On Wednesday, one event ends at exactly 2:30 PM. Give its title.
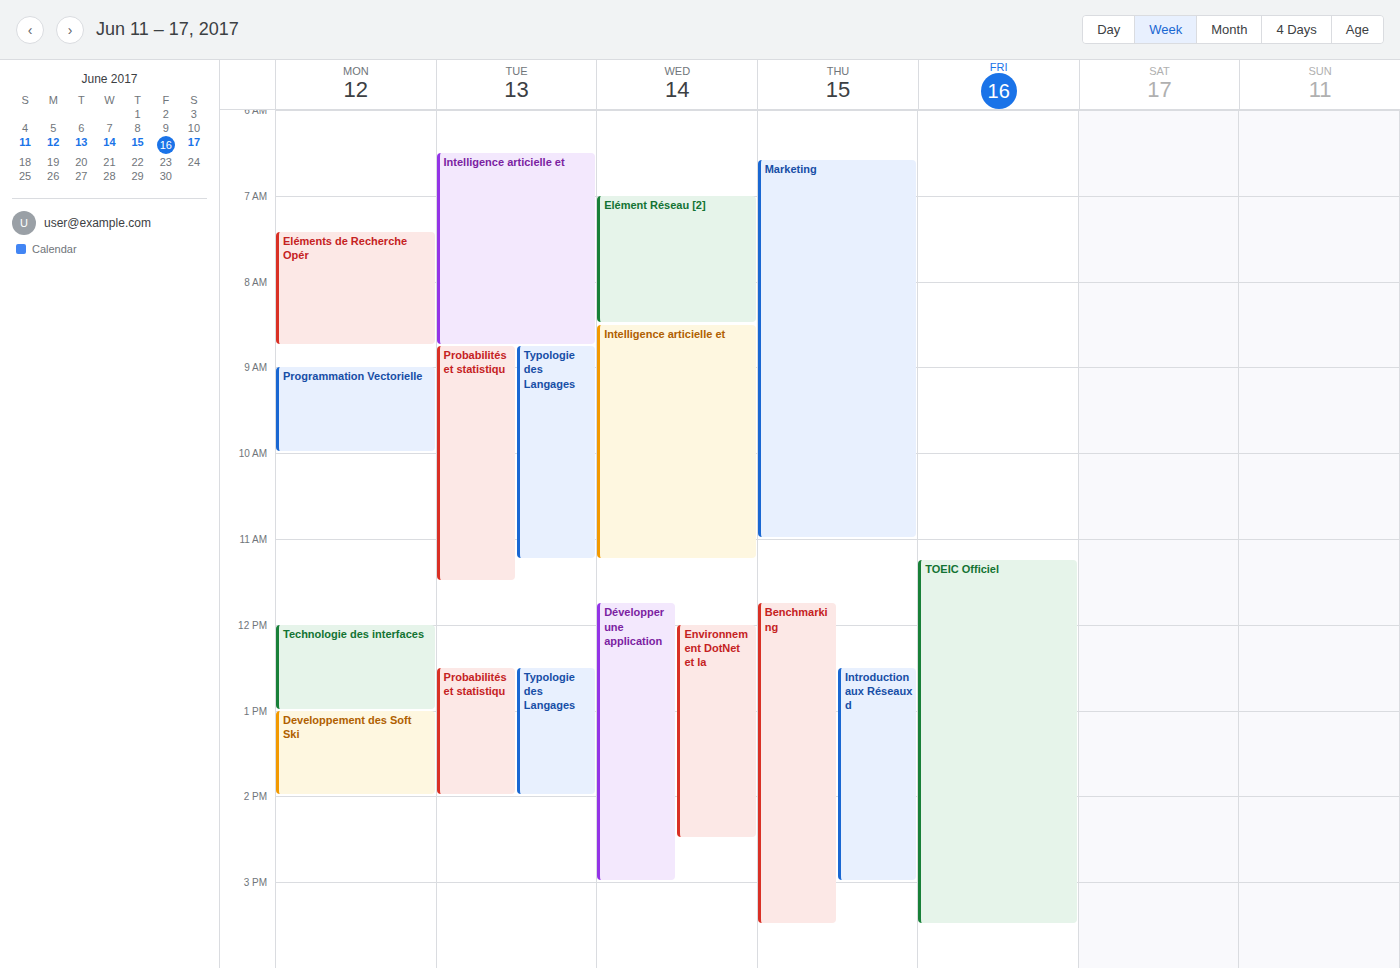
"Environnement DotNet et la"